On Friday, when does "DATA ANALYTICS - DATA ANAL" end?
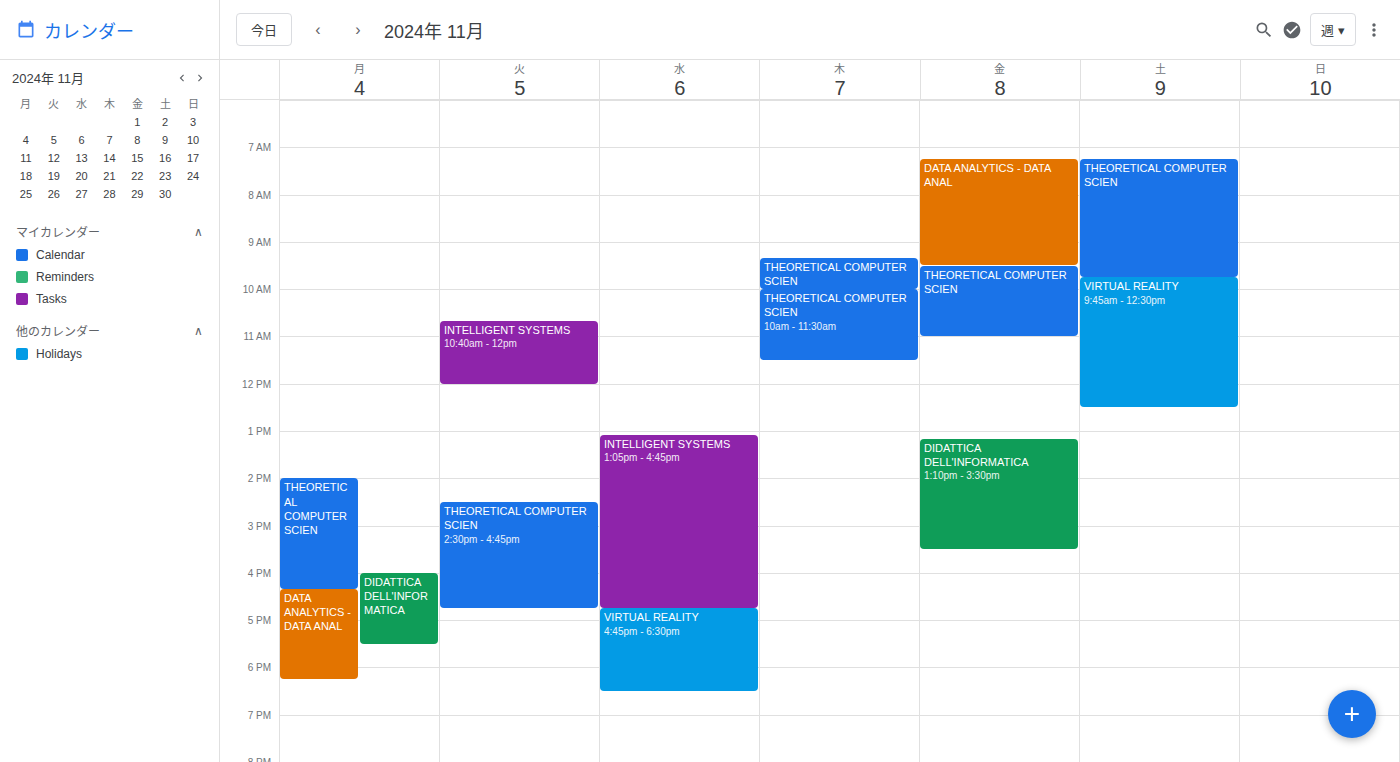
9:30 AM